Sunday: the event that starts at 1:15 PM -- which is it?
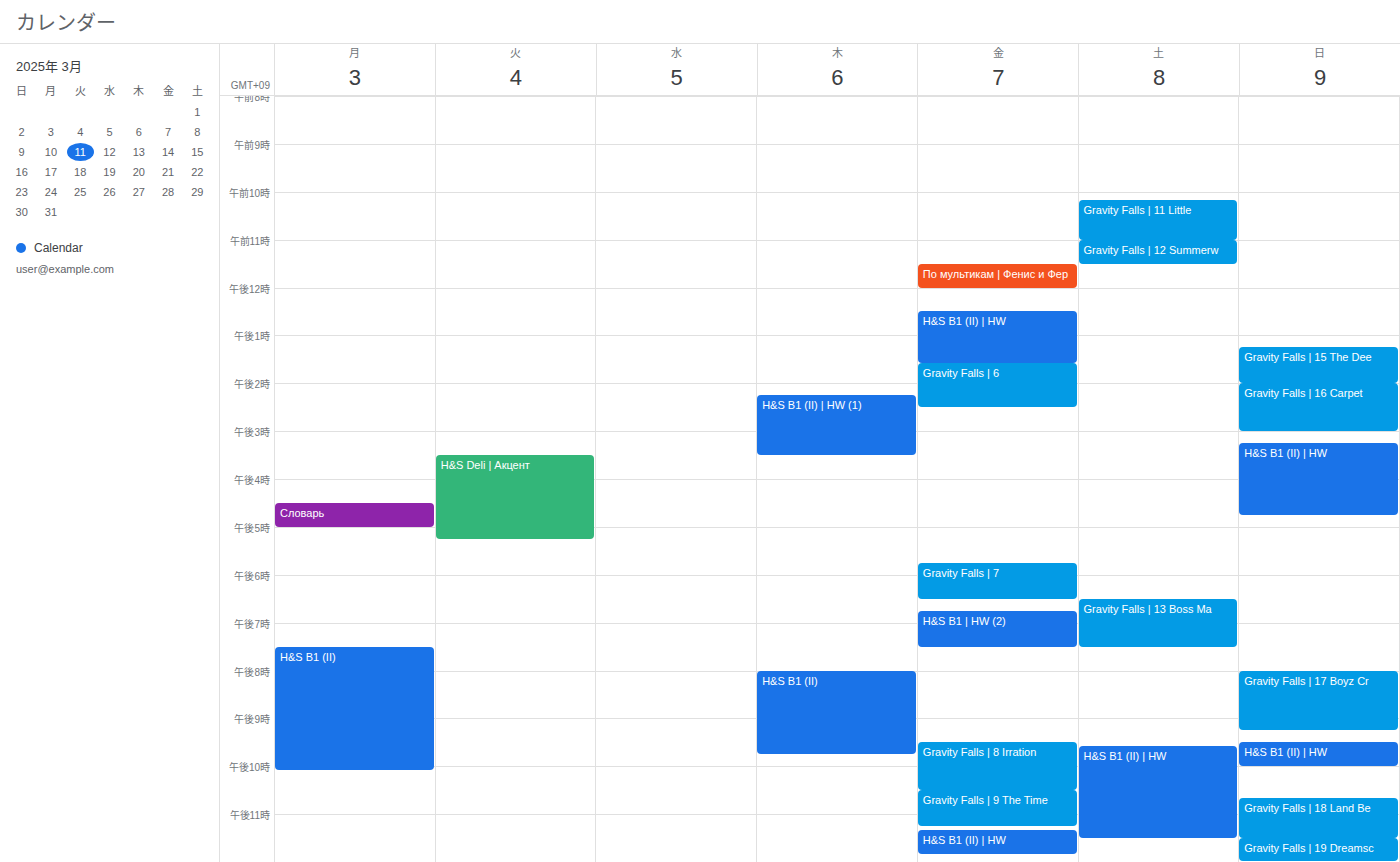
"Gravity Falls | 15 The Dee"